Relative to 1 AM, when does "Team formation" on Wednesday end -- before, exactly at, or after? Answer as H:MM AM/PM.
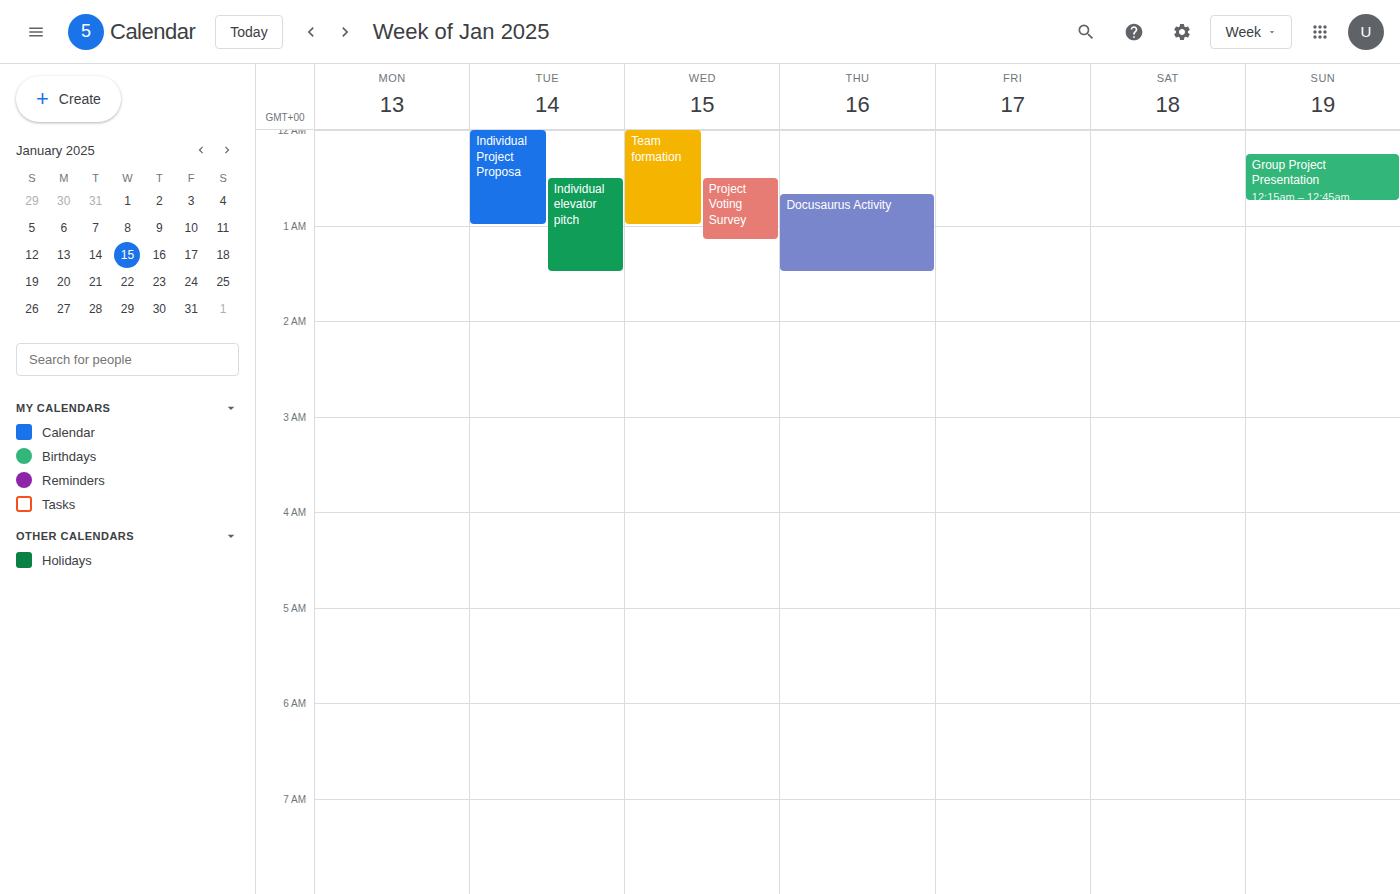
1:00 AM -- exactly at 1 AM, on the 1 AM line.